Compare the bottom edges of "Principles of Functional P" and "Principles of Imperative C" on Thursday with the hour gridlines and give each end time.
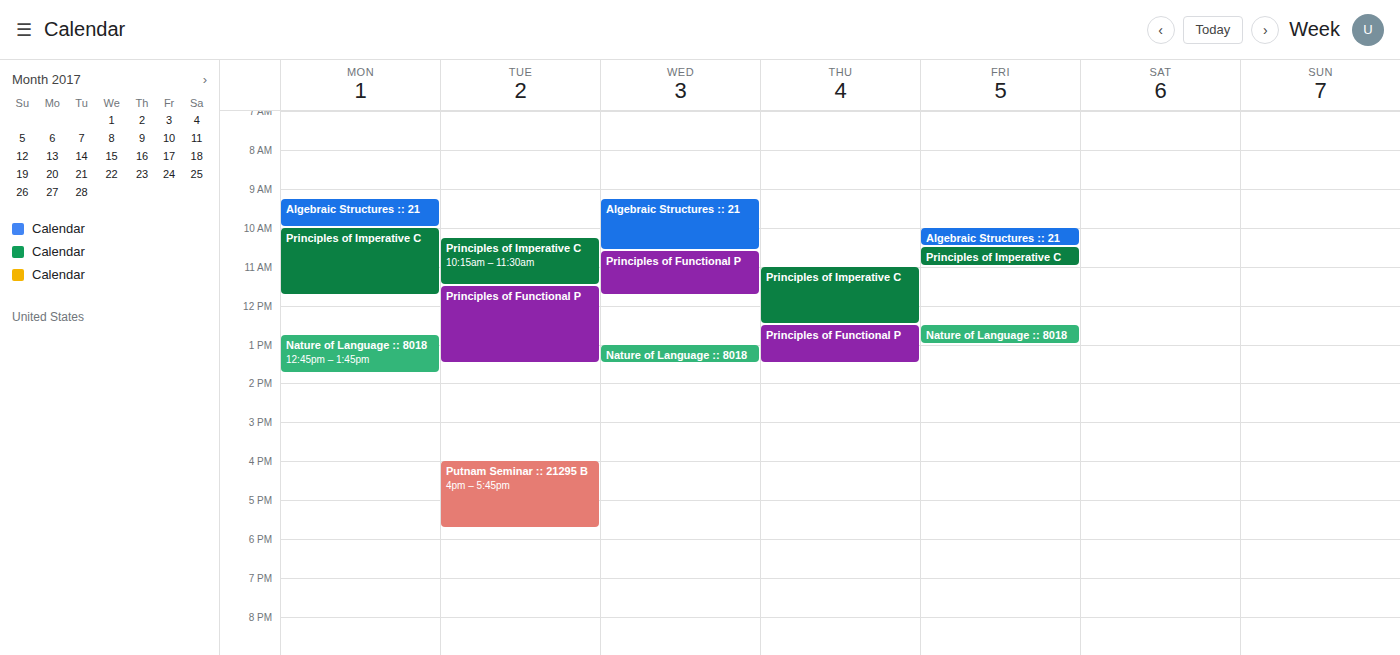
"Principles of Functional P": 1:30 PM, halfway between the 1 PM and 2 PM lines. "Principles of Imperative C": 12:30 PM, halfway between the 12 PM and 1 PM lines.